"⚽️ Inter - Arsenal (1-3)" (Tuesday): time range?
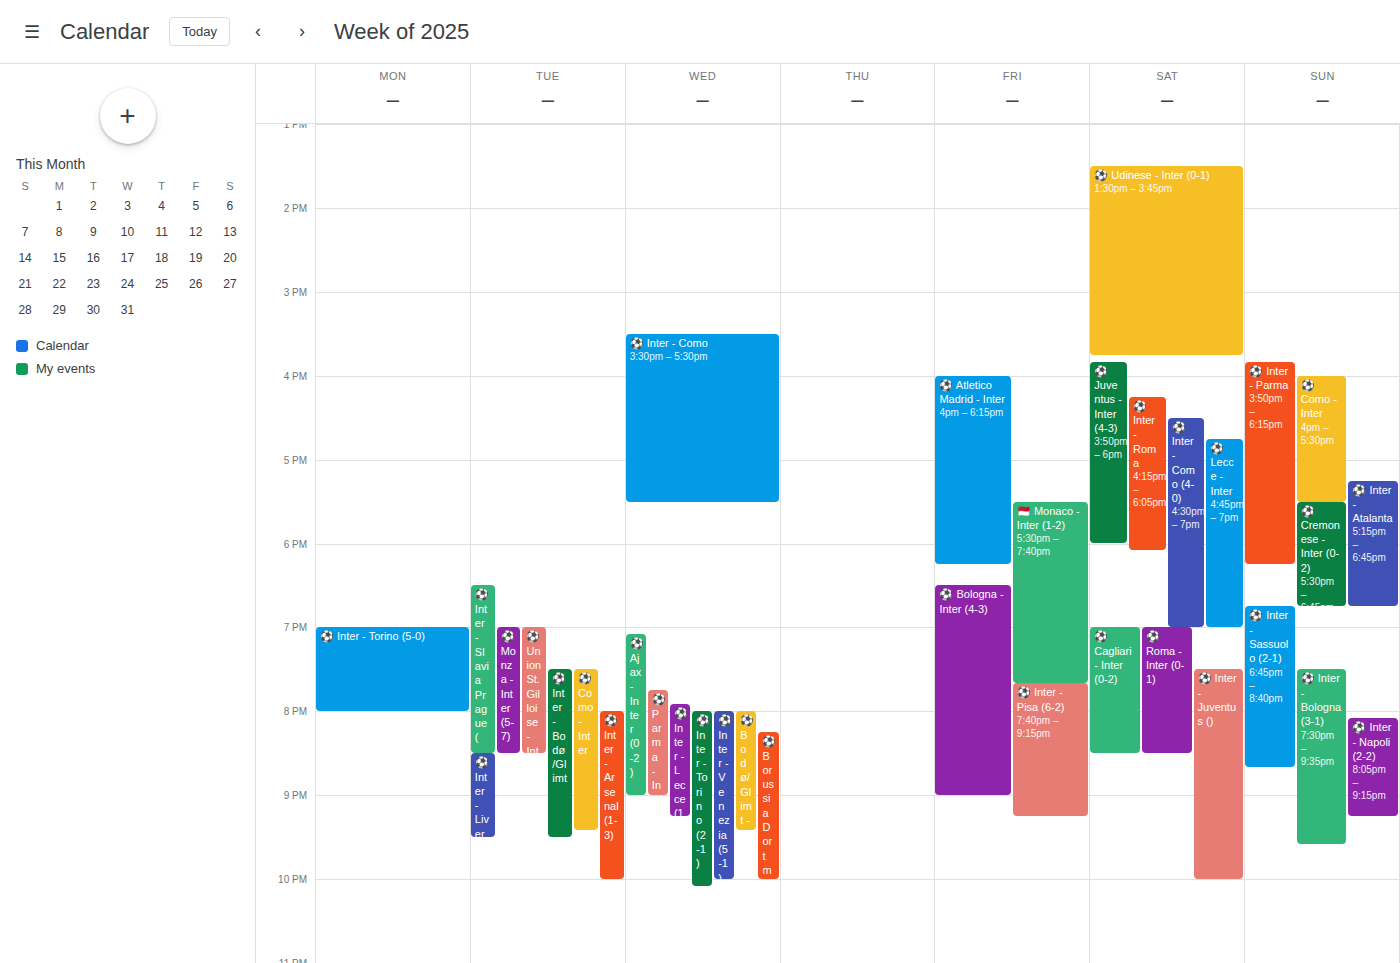
20:00 to 22:00